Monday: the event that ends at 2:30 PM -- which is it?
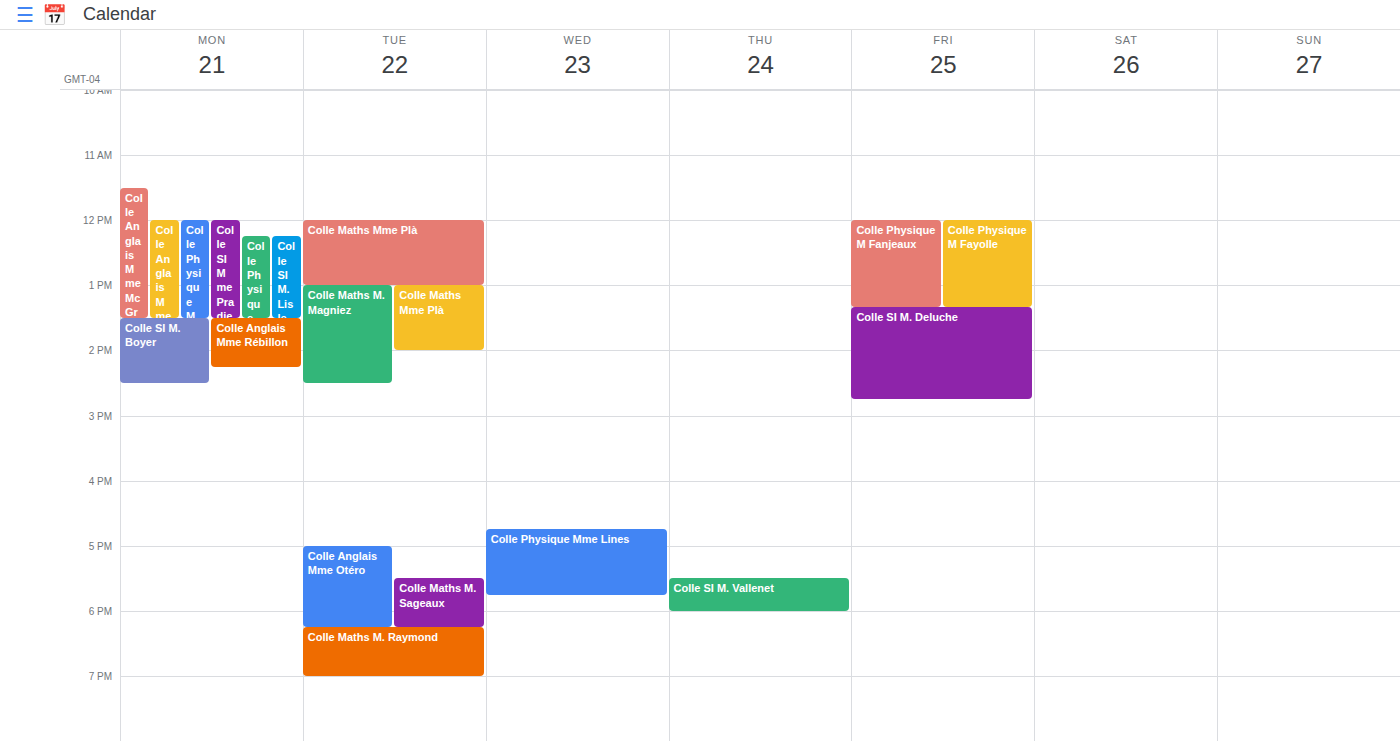
"Colle SI M. Boyer"